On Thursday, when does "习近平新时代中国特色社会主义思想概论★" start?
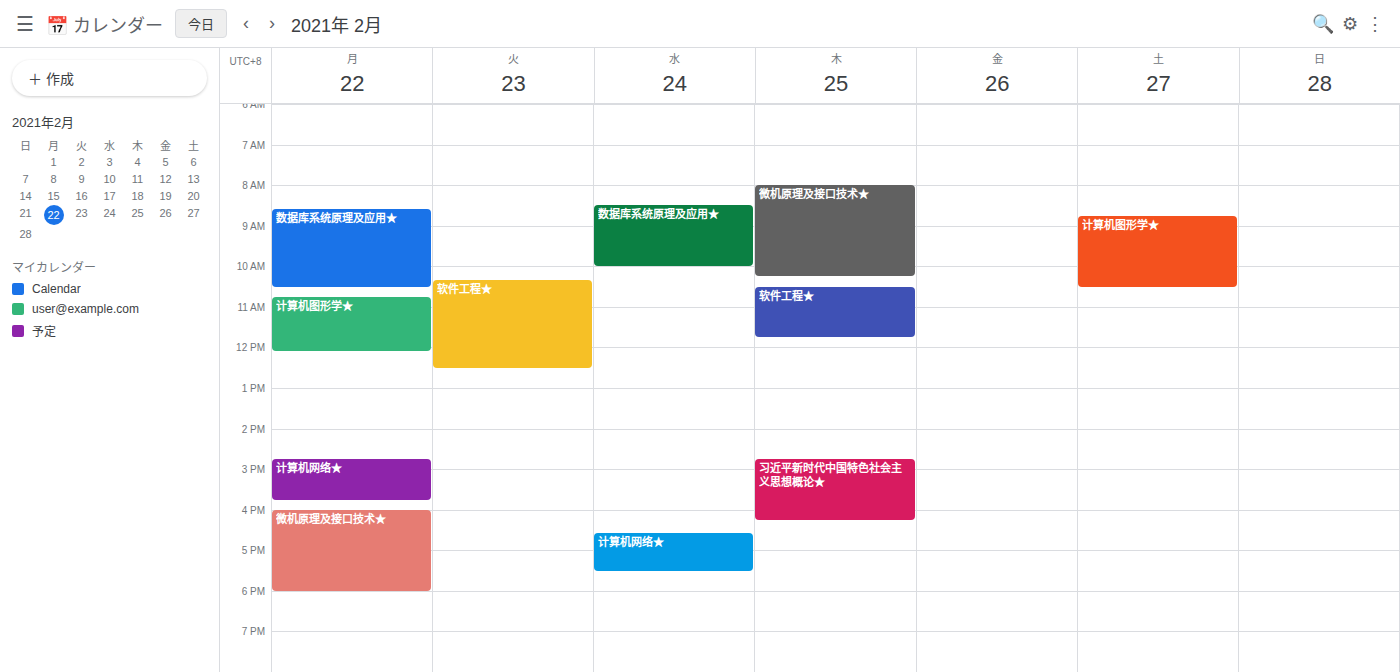
2:45 PM